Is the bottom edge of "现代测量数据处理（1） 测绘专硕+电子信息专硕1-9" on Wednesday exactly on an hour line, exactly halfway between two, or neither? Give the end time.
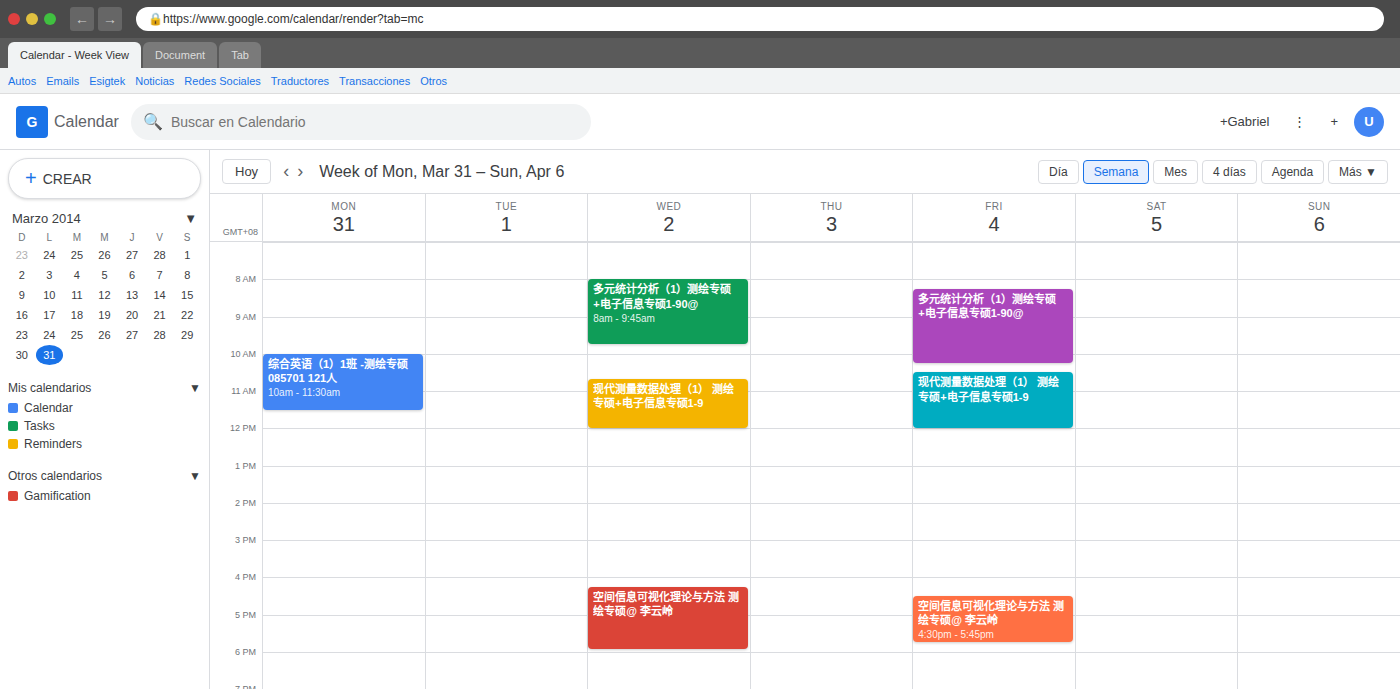
12:00 PM -- exactly on the 12 PM line.